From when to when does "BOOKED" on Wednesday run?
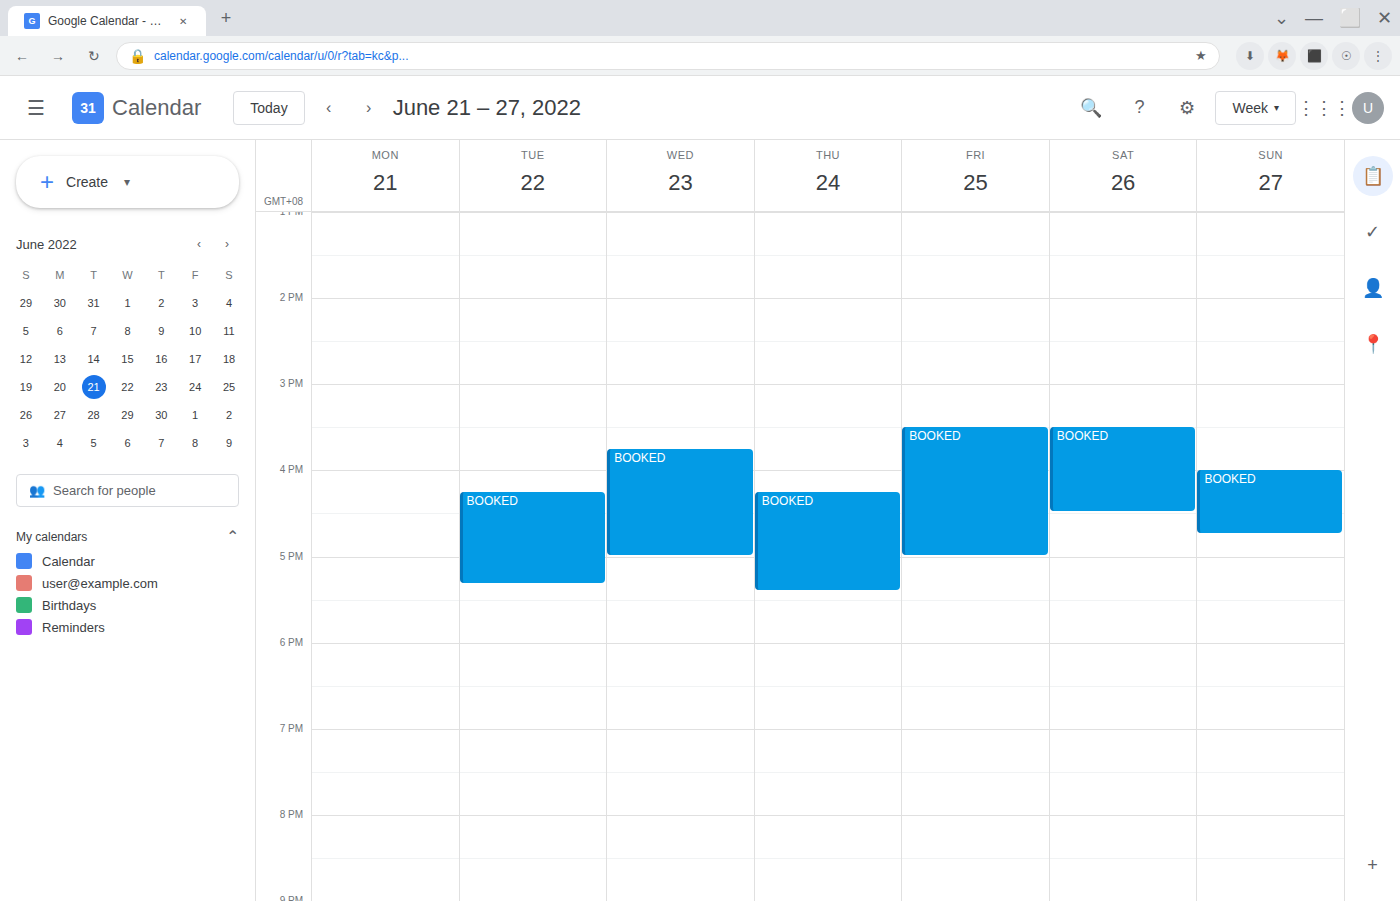
3:45 PM to 5:00 PM